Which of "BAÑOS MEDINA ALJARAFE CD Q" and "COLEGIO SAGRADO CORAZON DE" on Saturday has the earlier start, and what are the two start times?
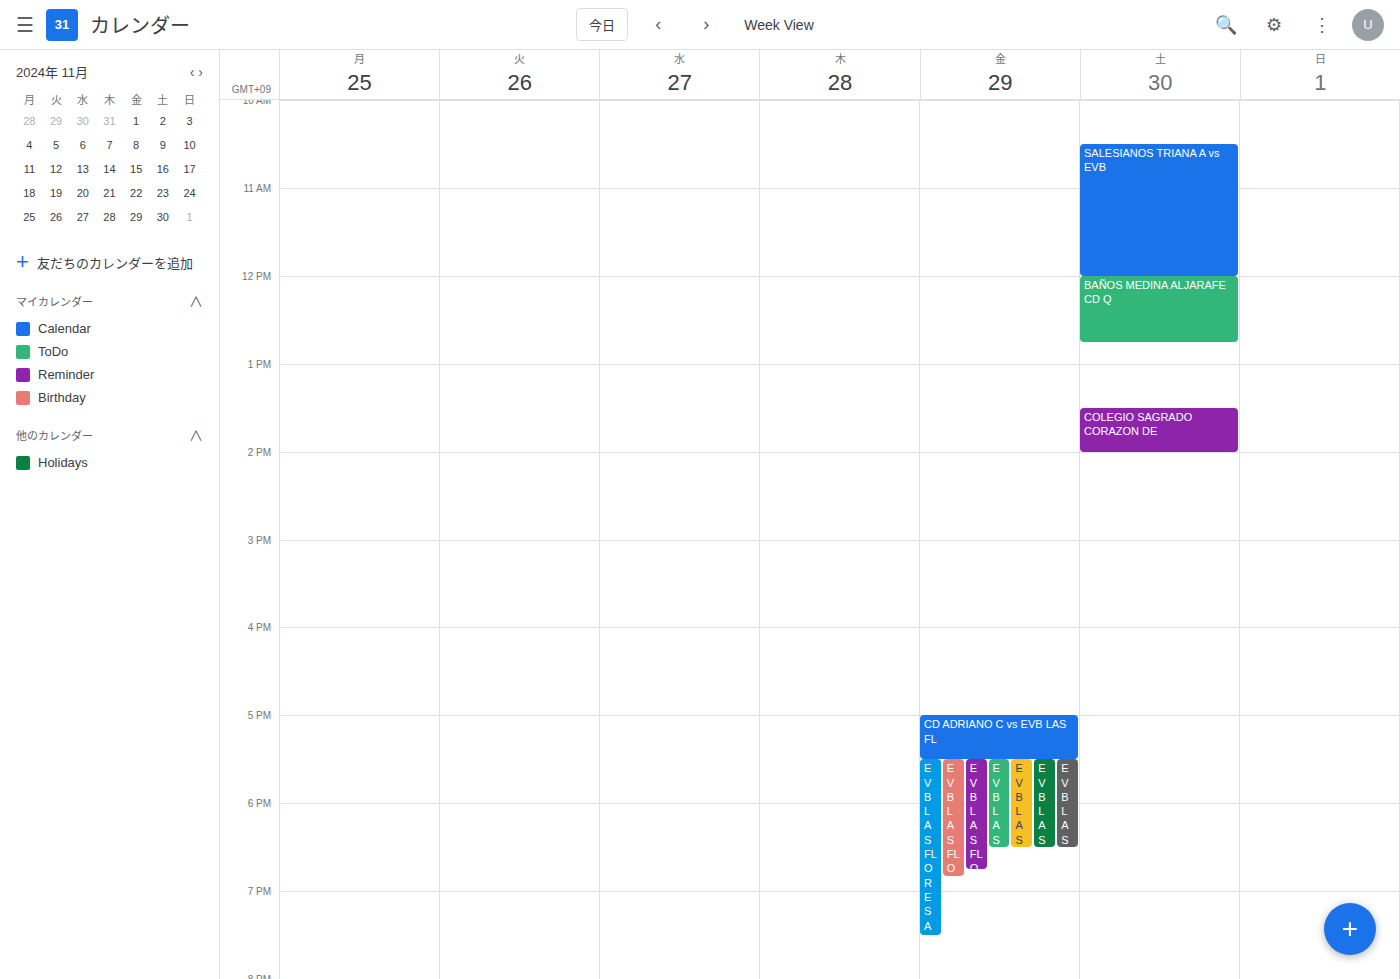
"BAÑOS MEDINA ALJARAFE CD Q" 12:00; "COLEGIO SAGRADO CORAZON DE" 13:30.